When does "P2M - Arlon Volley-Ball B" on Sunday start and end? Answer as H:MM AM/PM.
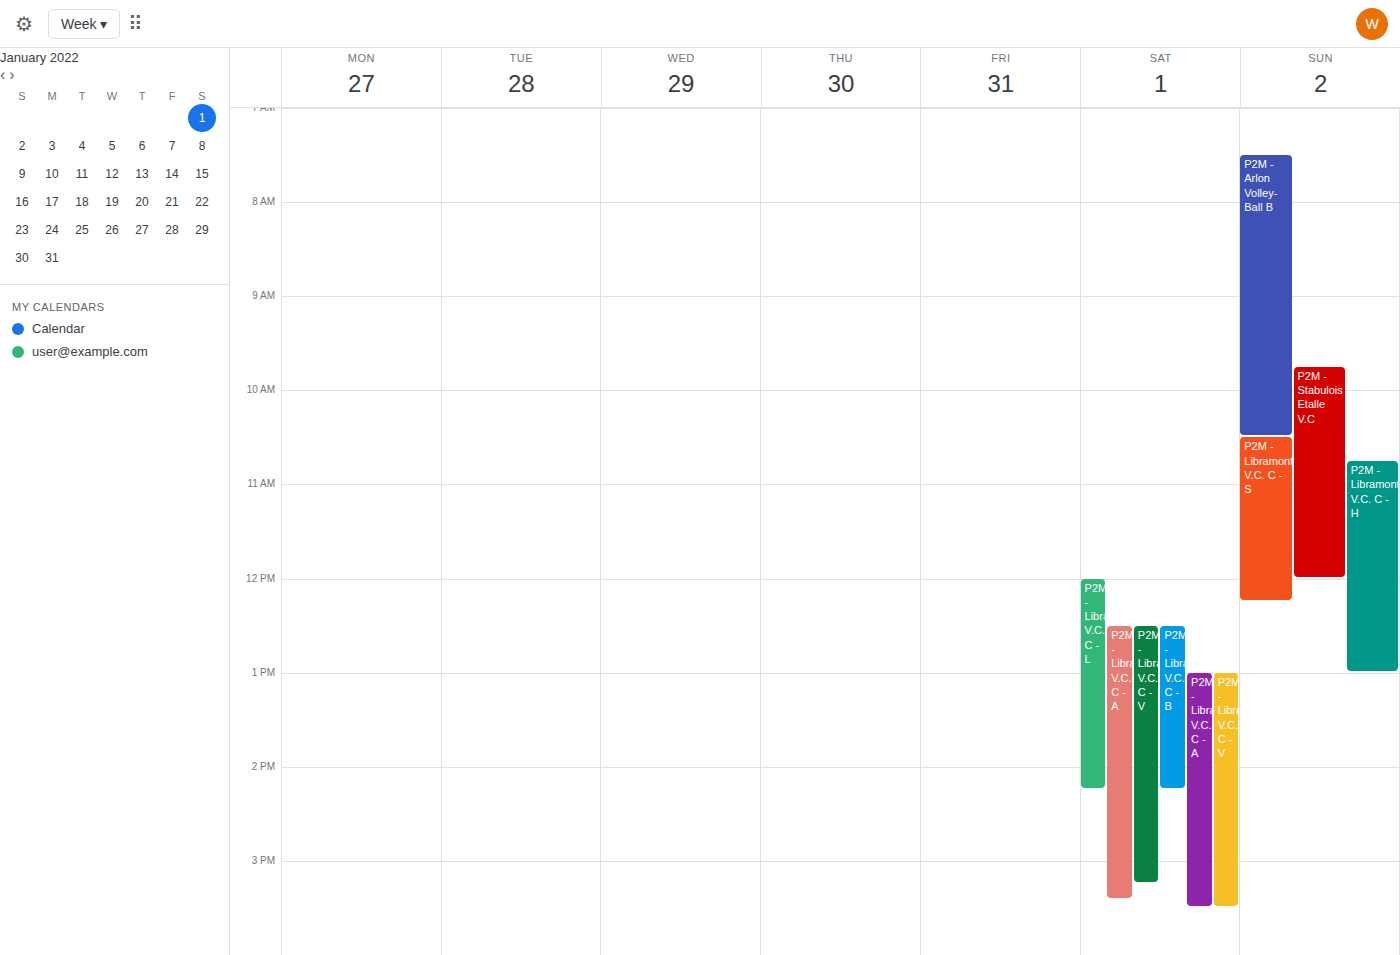
7:30 AM to 10:30 AM